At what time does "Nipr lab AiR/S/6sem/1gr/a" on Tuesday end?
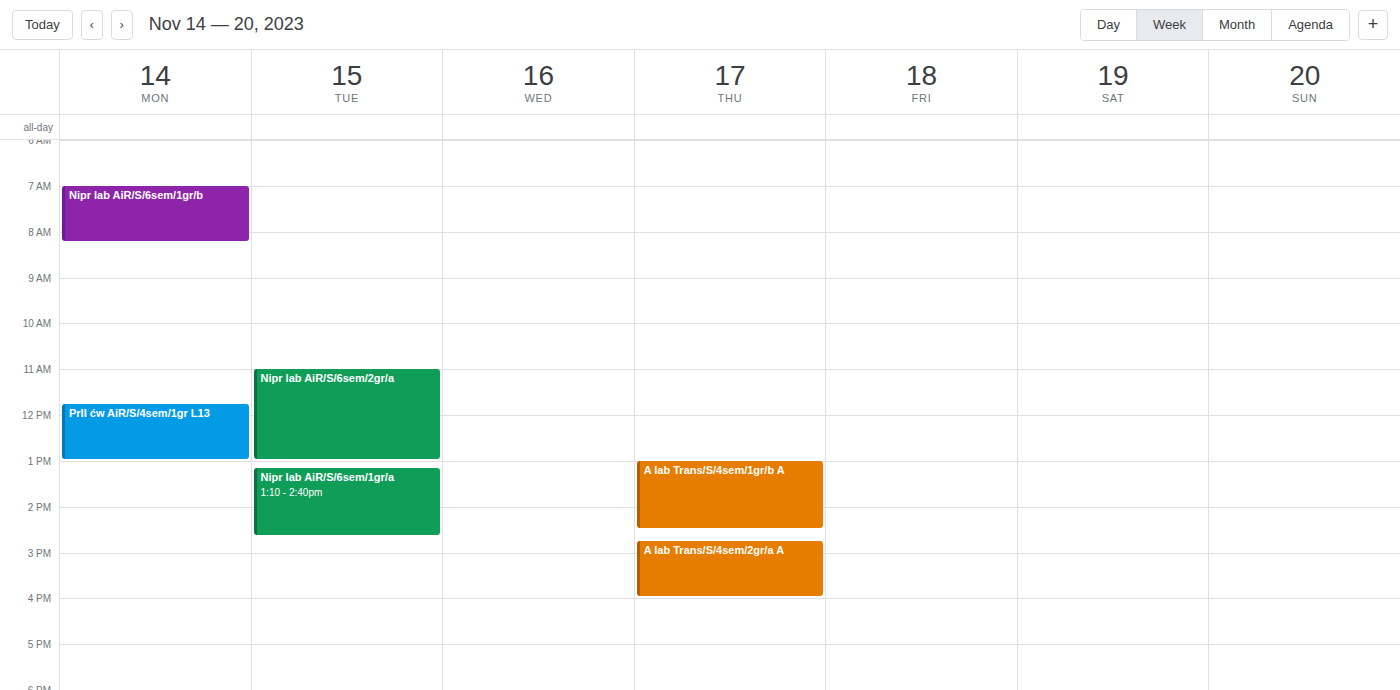
2:40 PM